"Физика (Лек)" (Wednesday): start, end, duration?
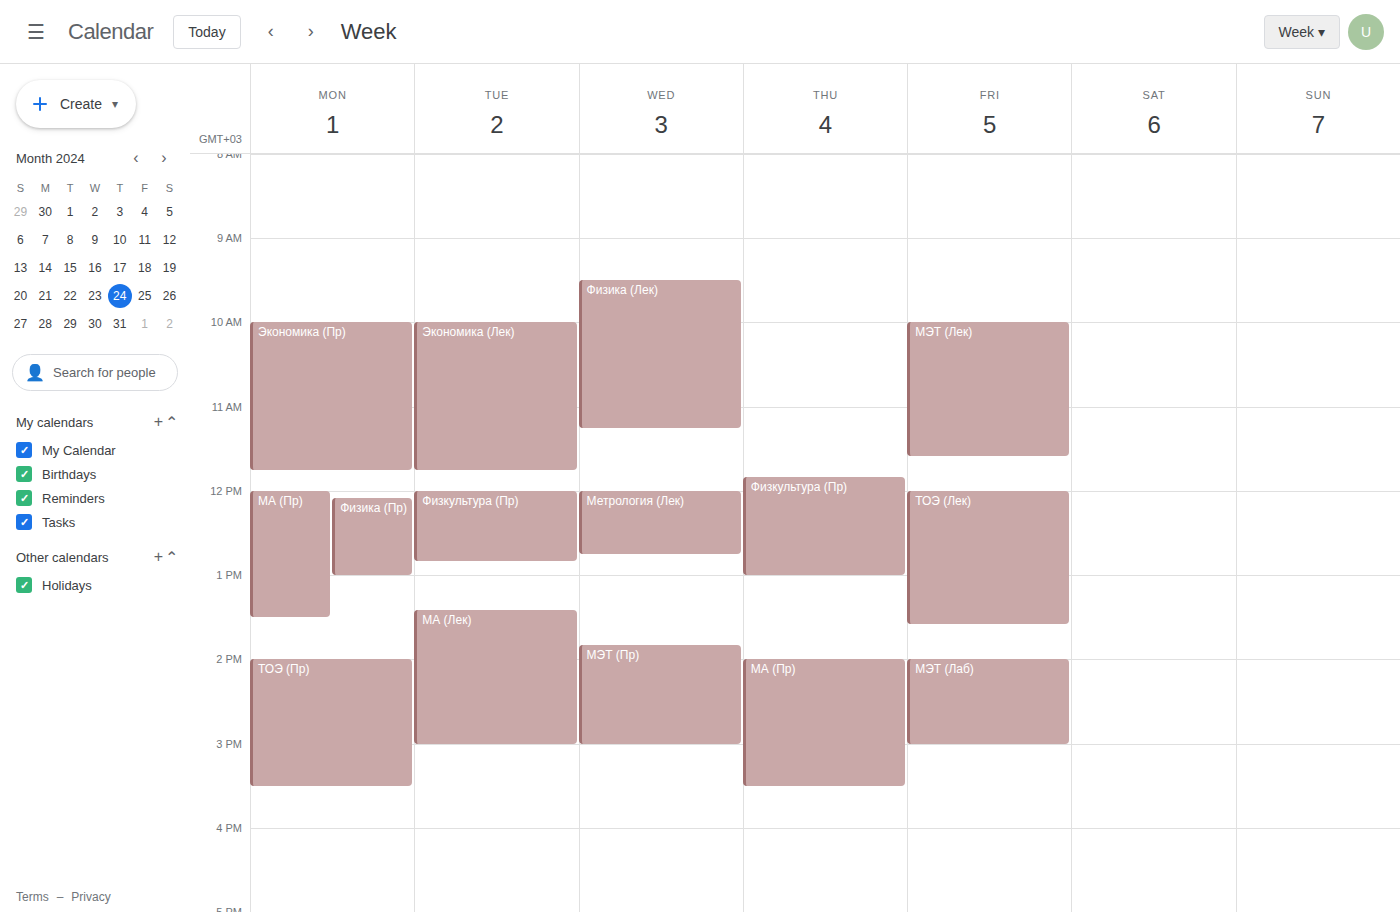
09:30 to 11:15, 1 hour 45 minutes